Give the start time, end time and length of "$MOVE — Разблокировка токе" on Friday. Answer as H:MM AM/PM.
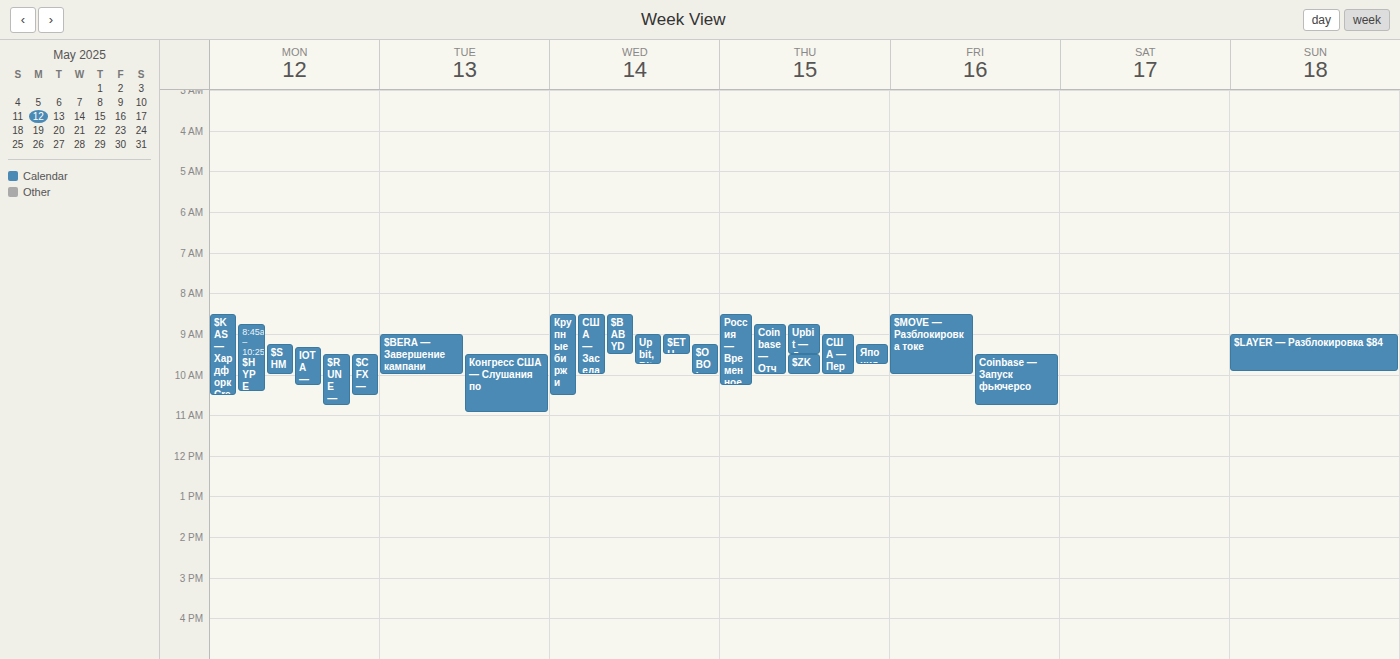
8:30 AM to 10:00 AM, 1 hour 30 minutes